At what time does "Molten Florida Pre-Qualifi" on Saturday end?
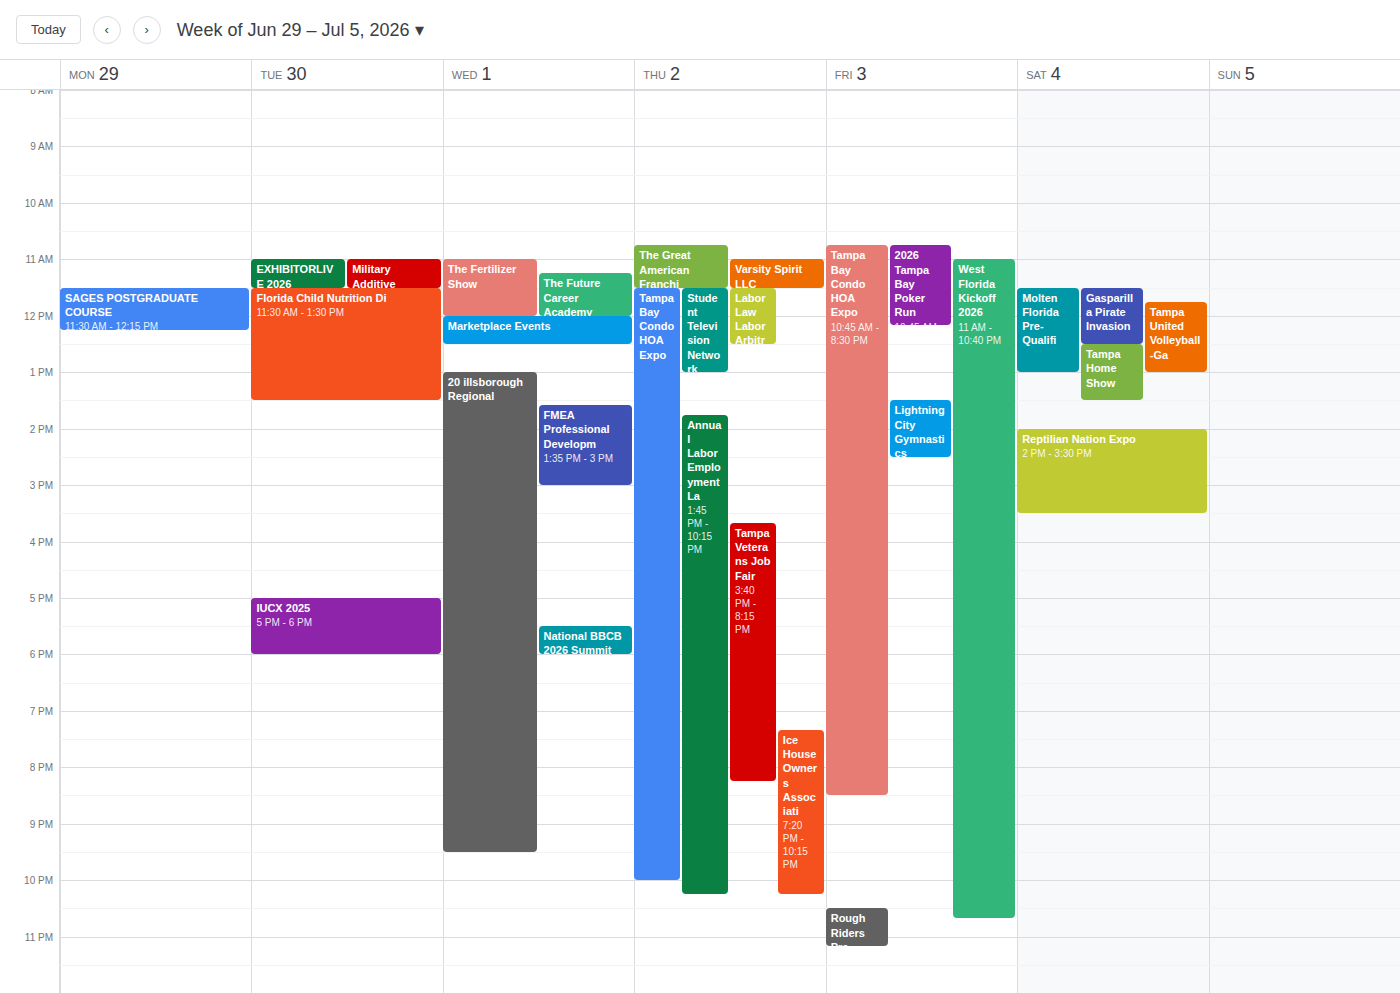
1:00 PM